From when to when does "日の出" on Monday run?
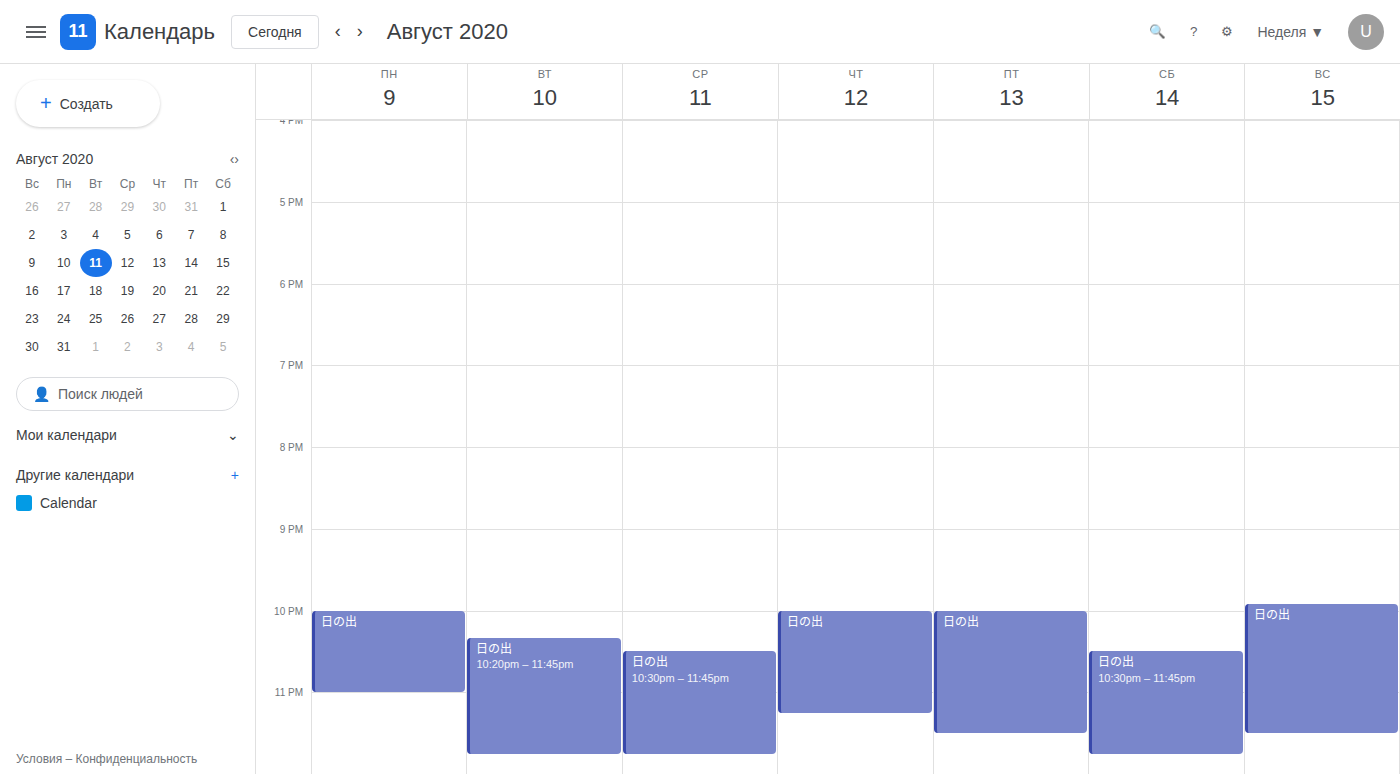
10:00 PM to 11:00 PM